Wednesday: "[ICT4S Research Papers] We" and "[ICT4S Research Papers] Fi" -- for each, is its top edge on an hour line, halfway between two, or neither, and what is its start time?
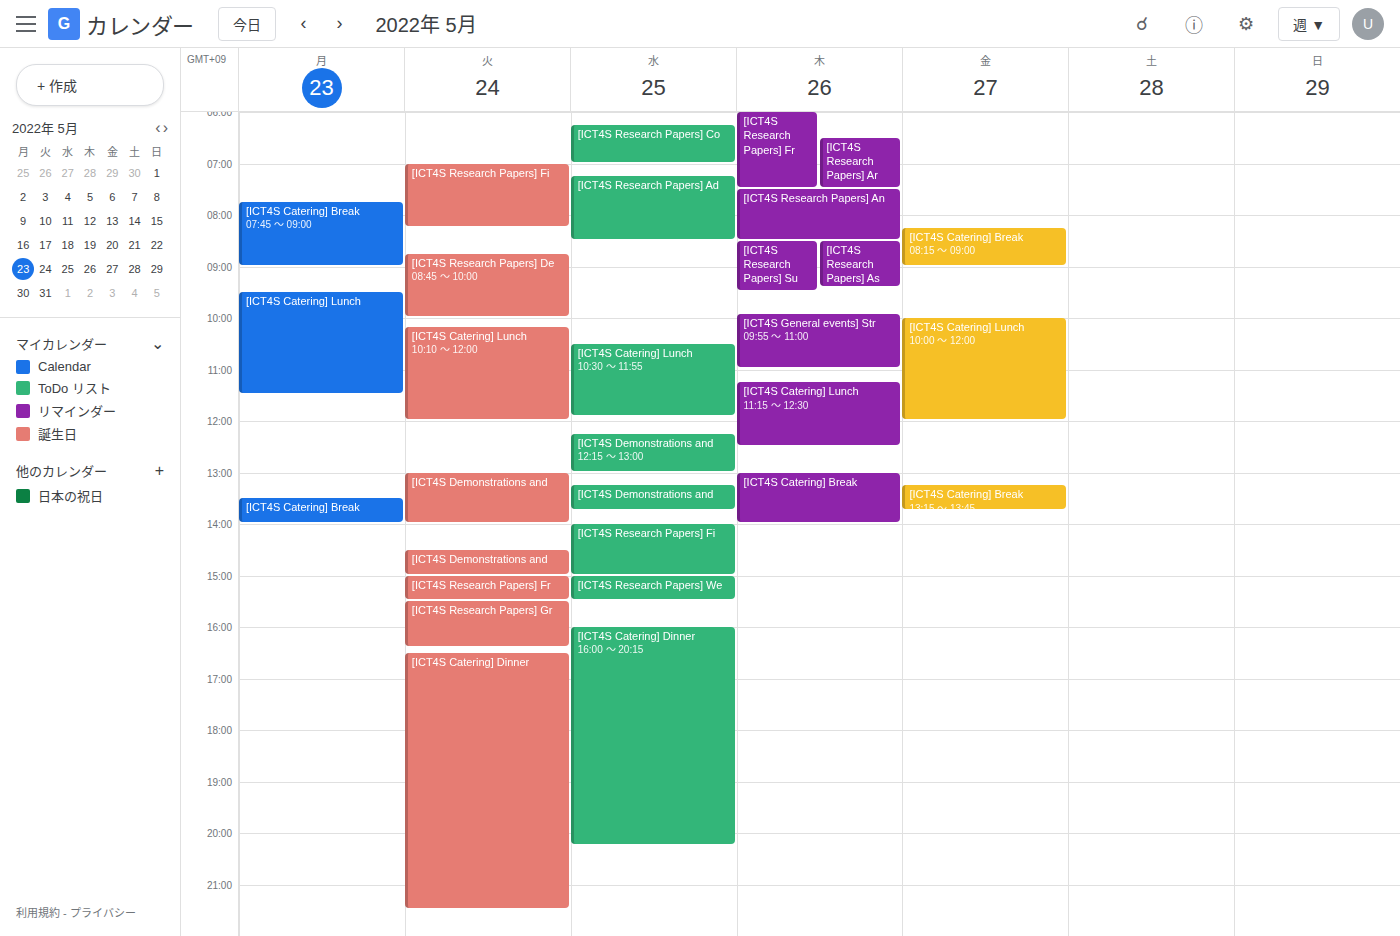
"[ICT4S Research Papers] We": 3:00 PM, exactly on the 3 PM line. "[ICT4S Research Papers] Fi": 2:00 PM, exactly on the 2 PM line.